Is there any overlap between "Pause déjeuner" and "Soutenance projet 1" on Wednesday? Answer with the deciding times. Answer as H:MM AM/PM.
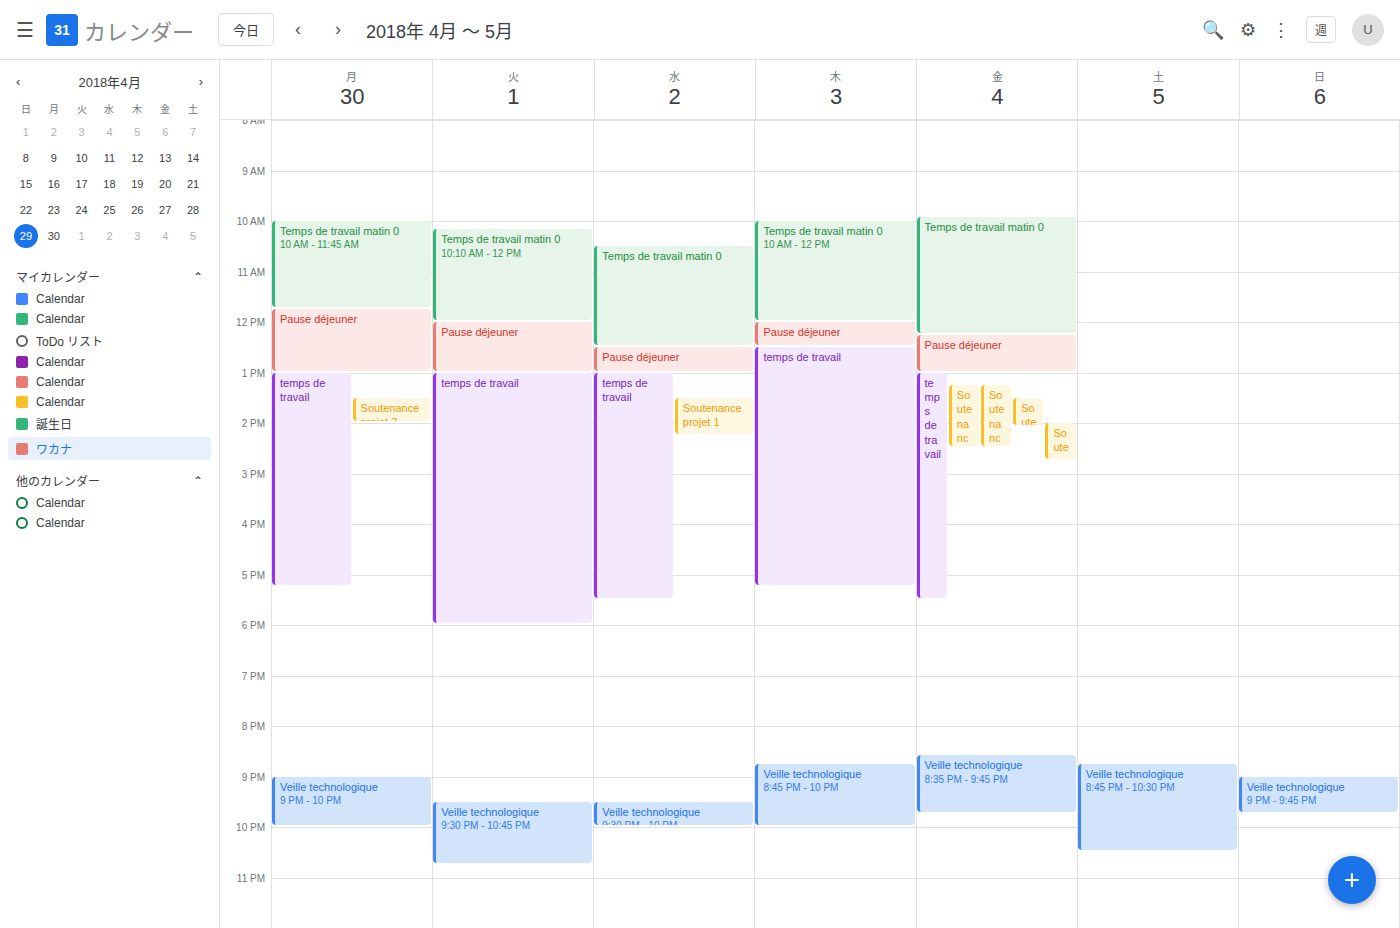
"Pause déjeuner" ends at 1:00 PM and "Soutenance projet 1" starts at 1:30 PM -- no overlap.